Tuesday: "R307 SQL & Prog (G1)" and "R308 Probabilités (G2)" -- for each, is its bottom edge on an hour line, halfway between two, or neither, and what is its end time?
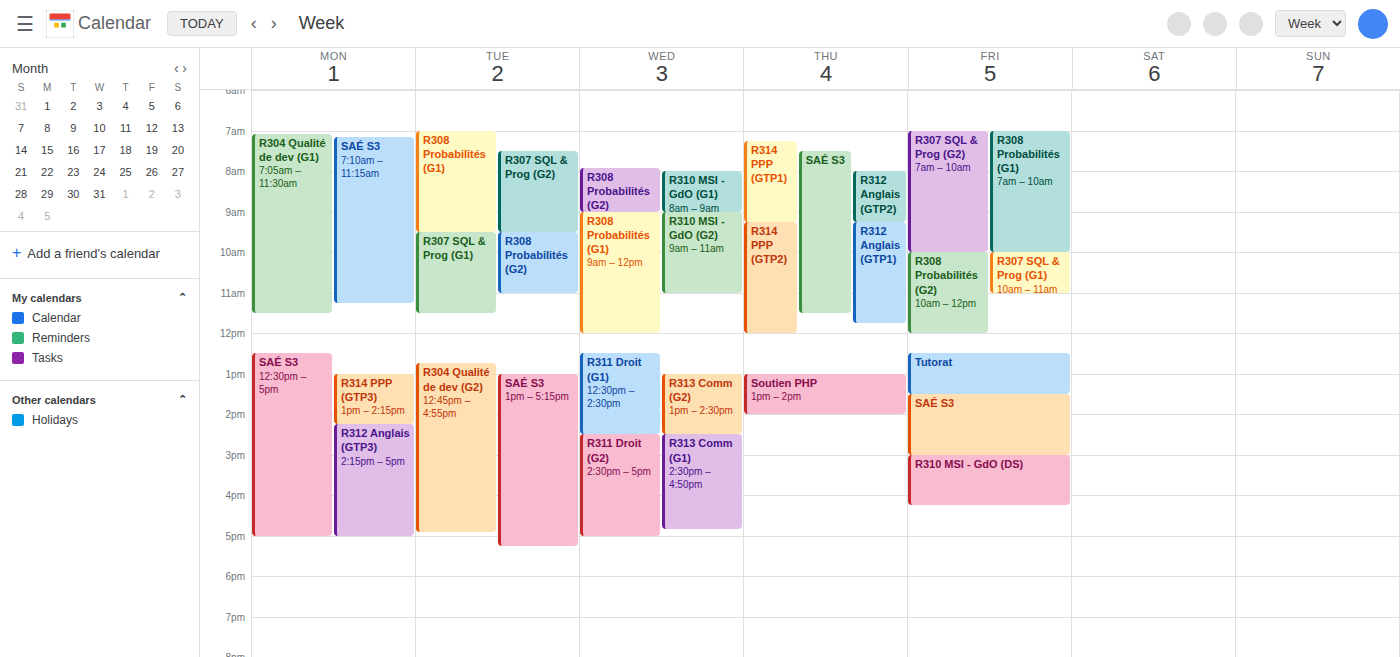
"R307 SQL & Prog (G1)": 11:30 AM, halfway between the 11 AM and 12 PM lines. "R308 Probabilités (G2)": 11:00 AM, exactly on the 11 AM line.